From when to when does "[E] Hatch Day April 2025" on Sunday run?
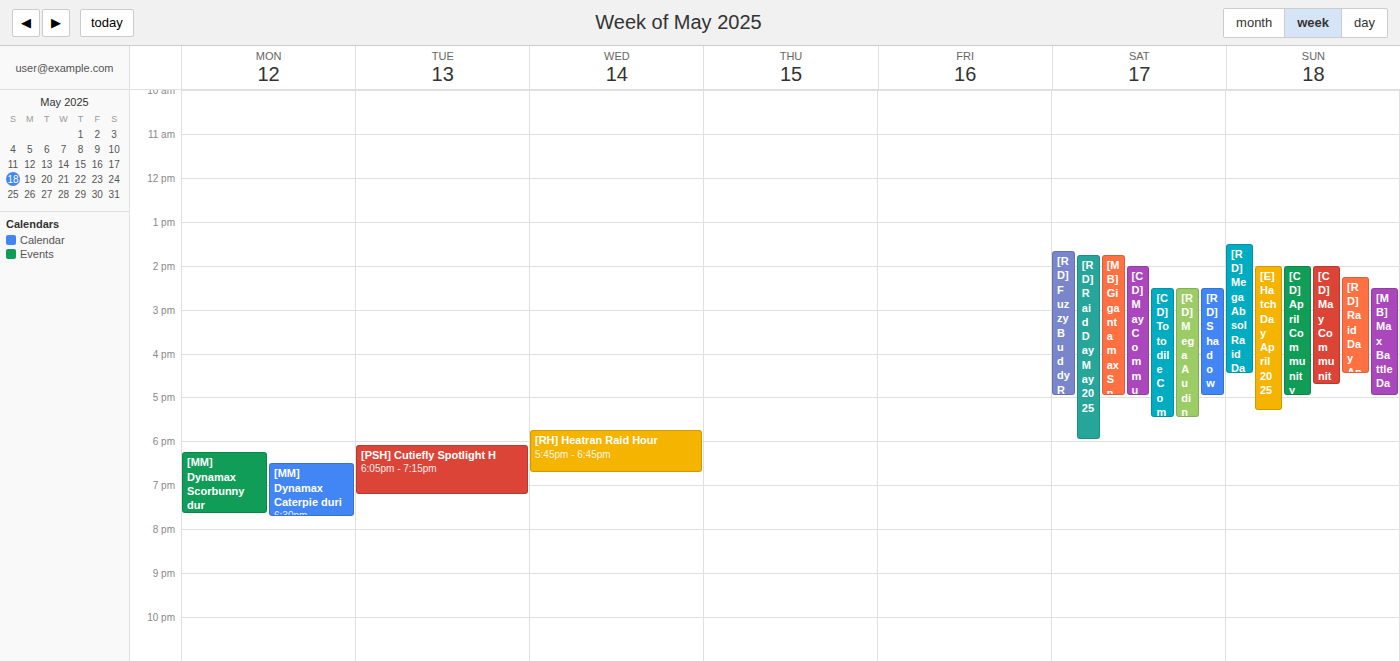
2:00 PM to 5:20 PM